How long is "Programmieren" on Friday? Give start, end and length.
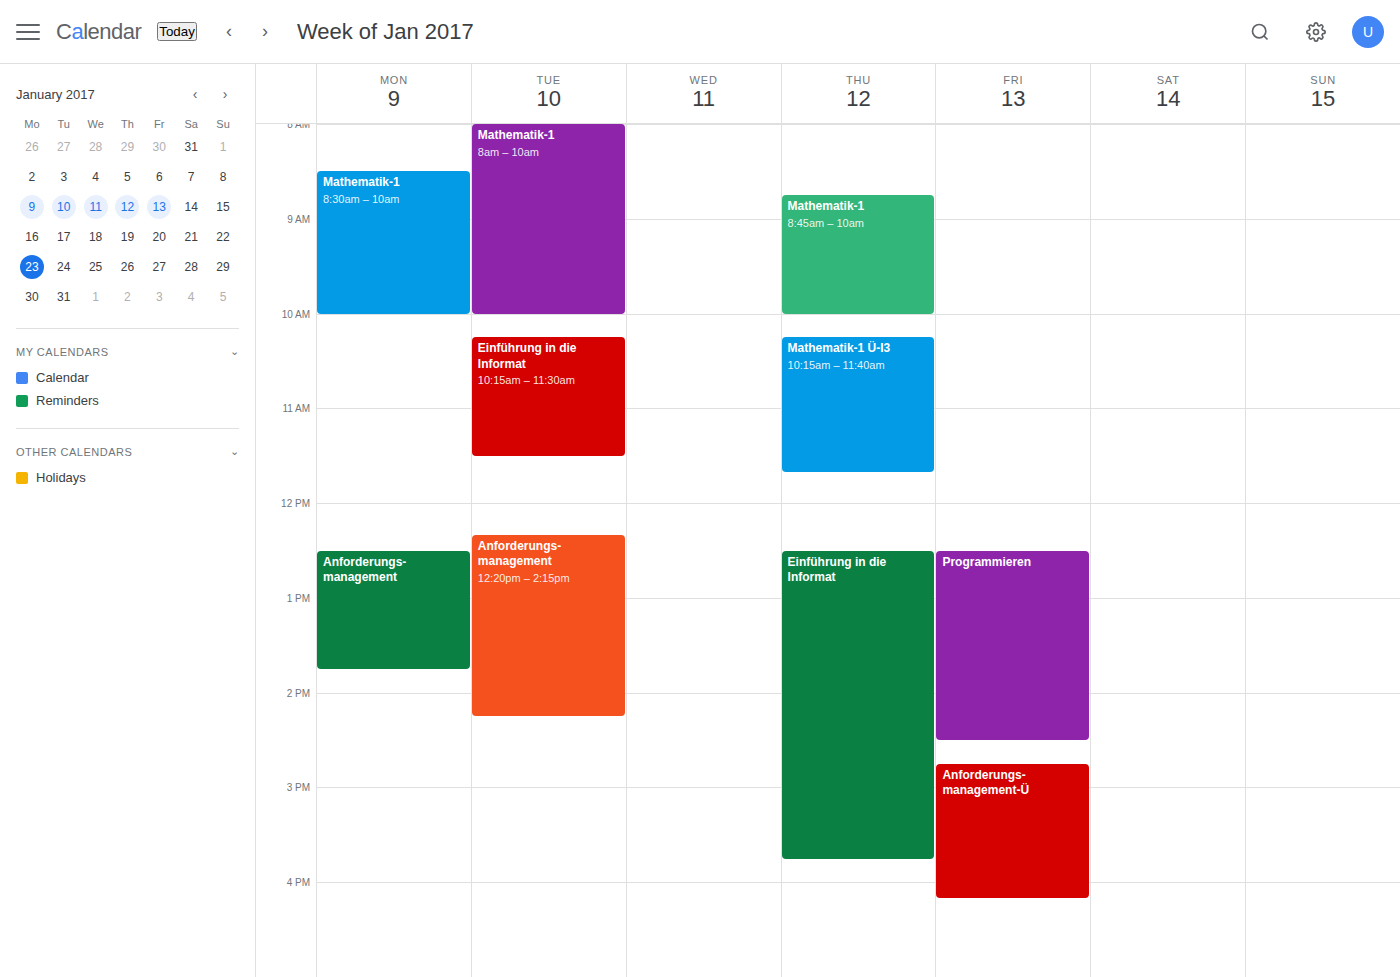
12:30 PM to 2:30 PM, 2 hours